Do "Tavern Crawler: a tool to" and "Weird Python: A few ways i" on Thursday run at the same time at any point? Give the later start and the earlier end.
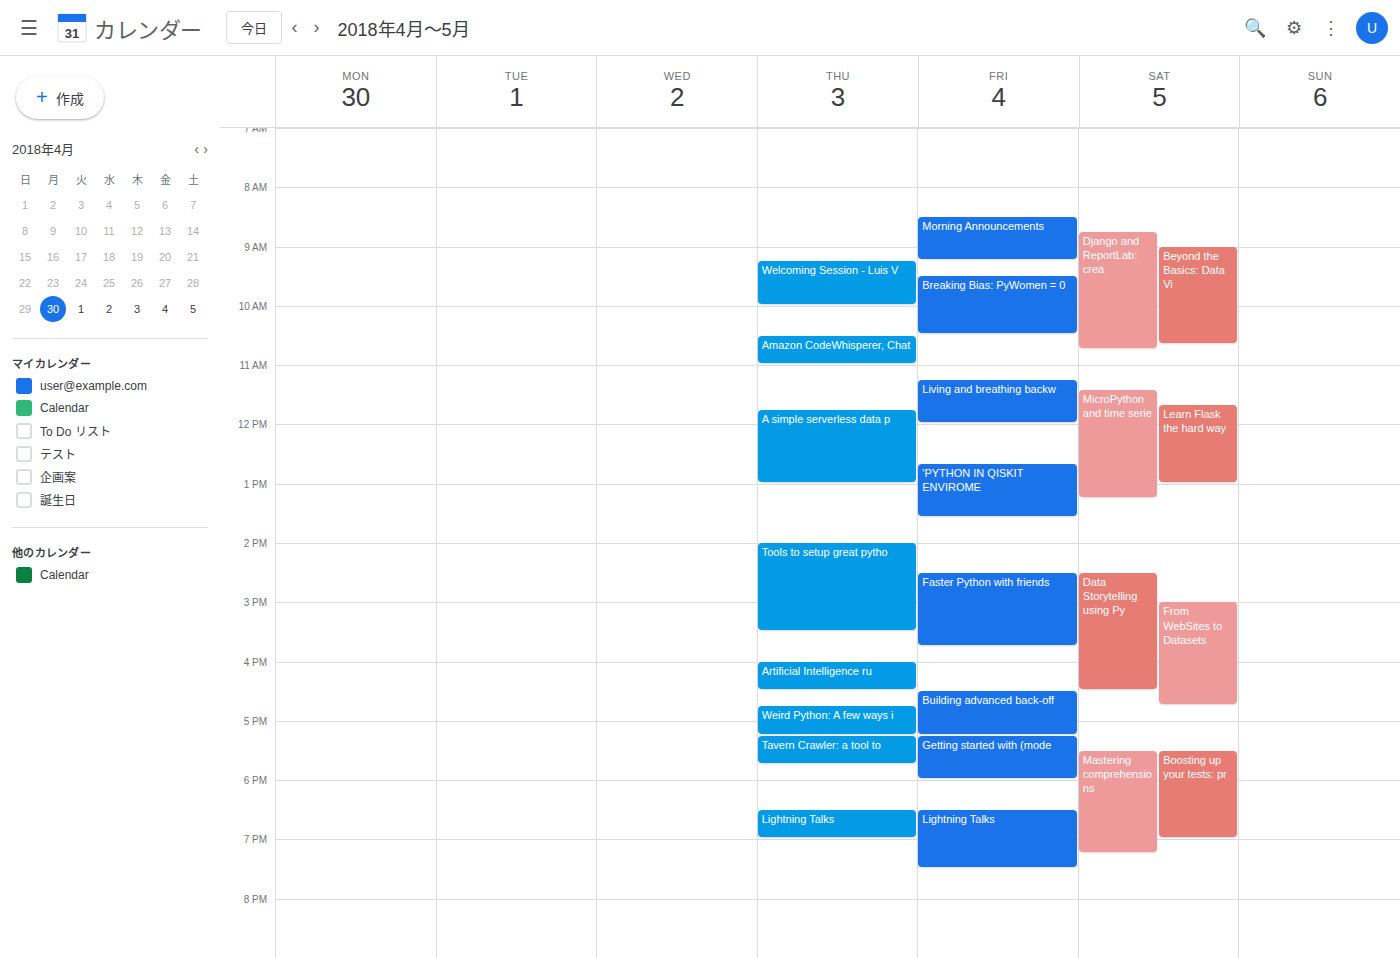
"Weird Python: A few ways i" ends at 5:15 PM, exactly when "Tavern Crawler: a tool to" starts -- they touch but do not overlap.